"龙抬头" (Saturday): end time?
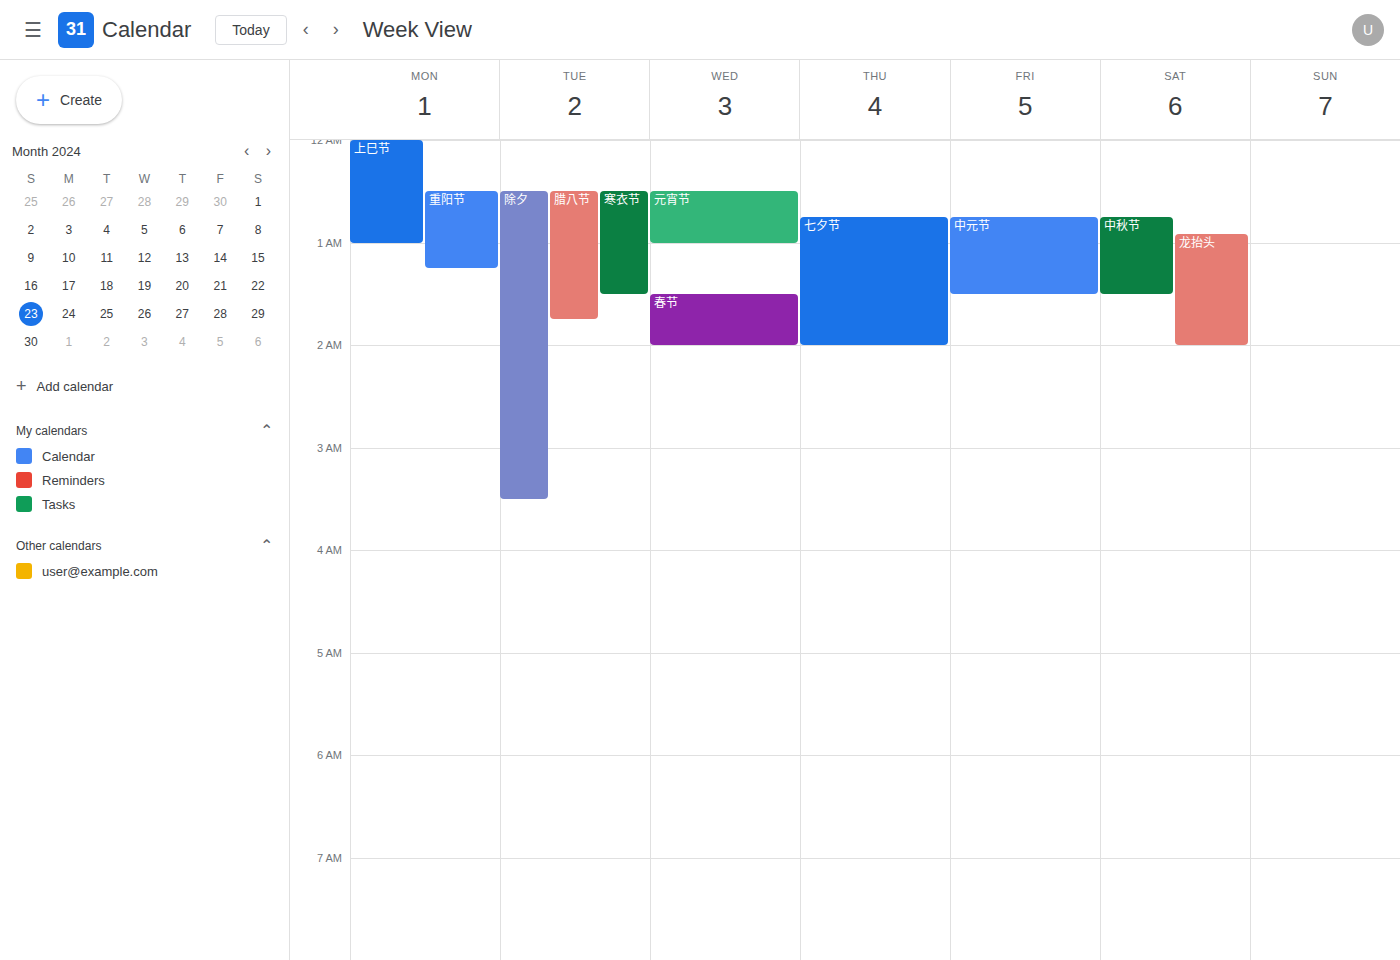
2:00 AM